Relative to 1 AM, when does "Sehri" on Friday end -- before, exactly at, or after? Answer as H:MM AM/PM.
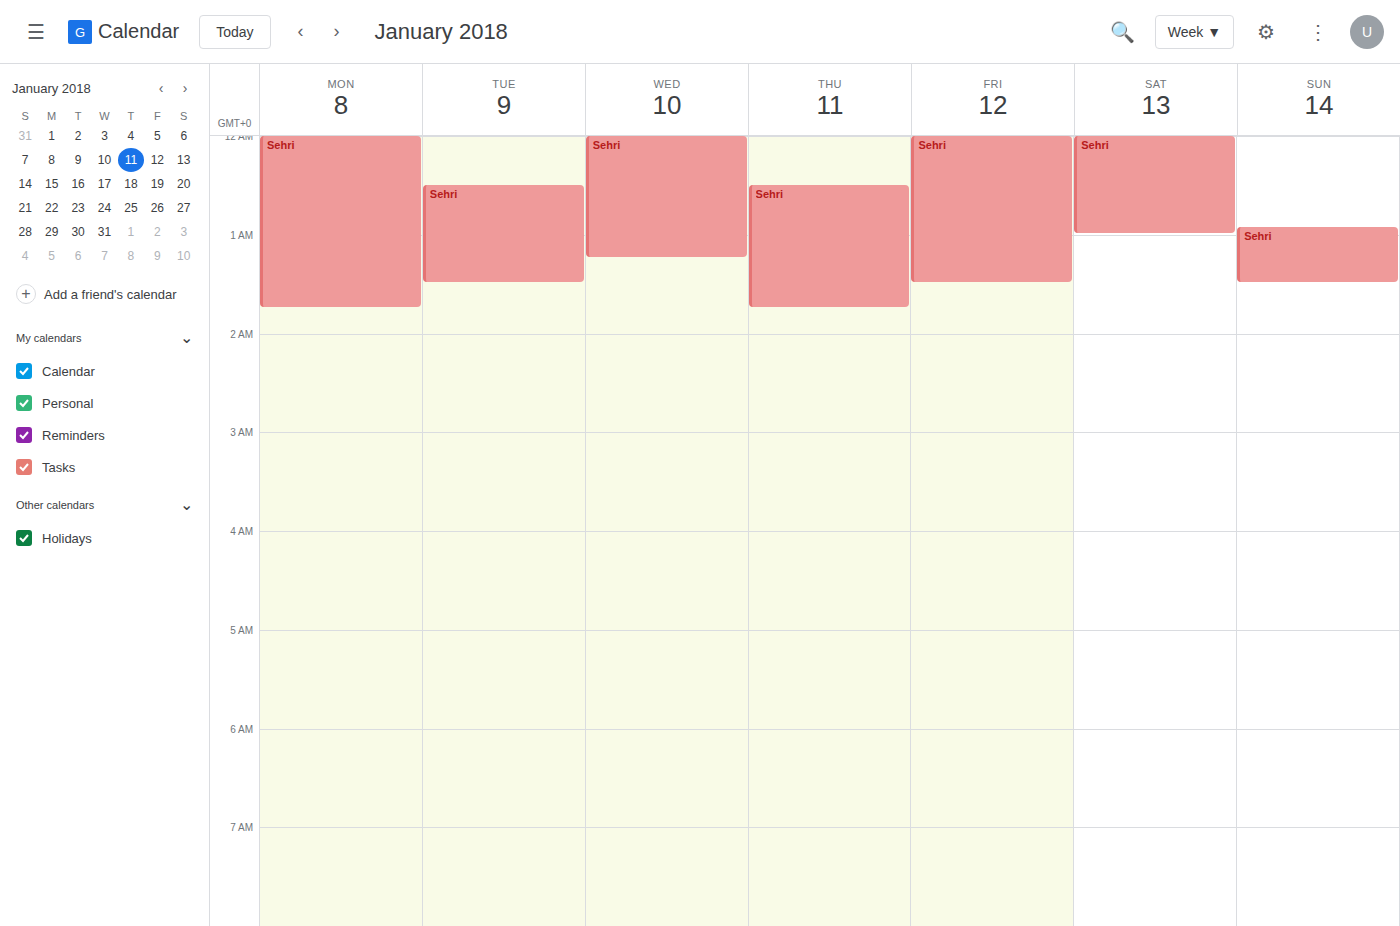
1:30 AM -- after 1 AM, 30 minutes below the 1 AM line.